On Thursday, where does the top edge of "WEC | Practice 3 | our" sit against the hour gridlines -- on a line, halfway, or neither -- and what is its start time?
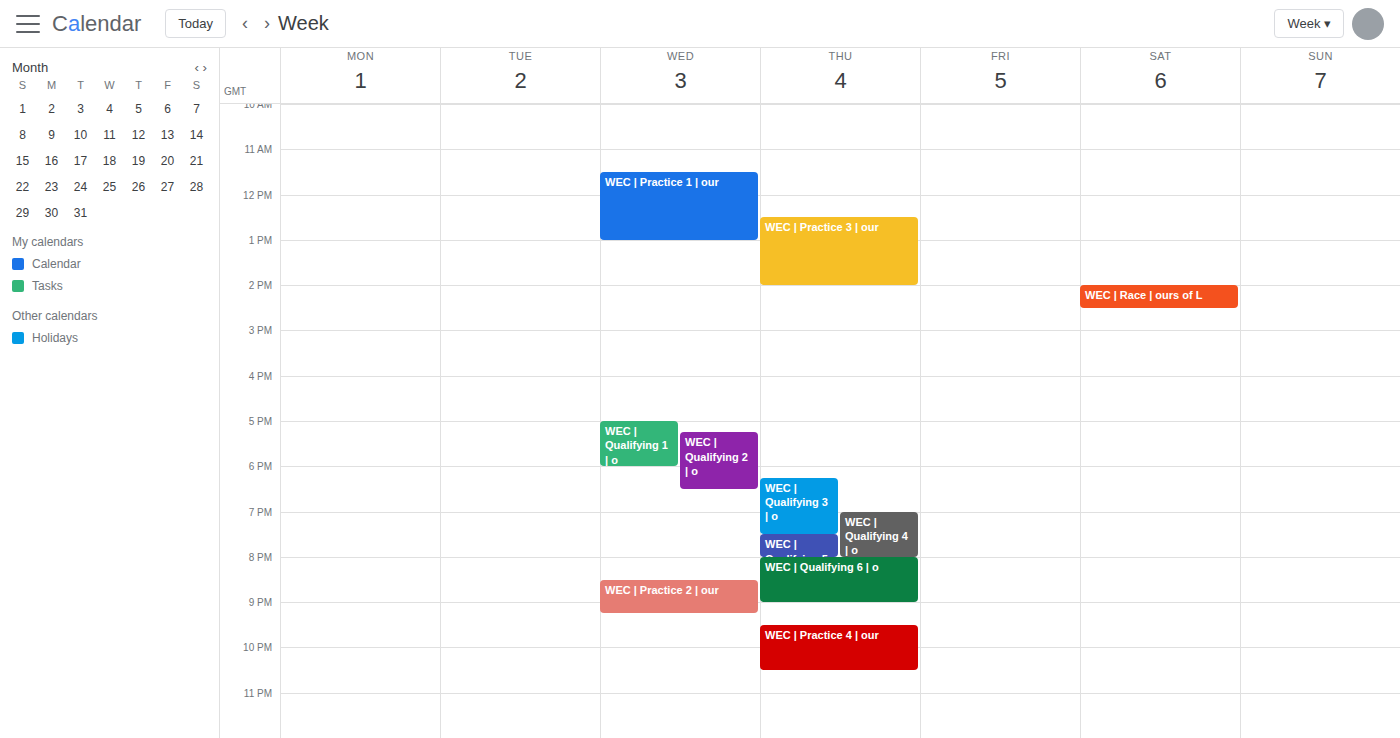
12:30 PM -- halfway between the 12 PM and 1 PM lines.